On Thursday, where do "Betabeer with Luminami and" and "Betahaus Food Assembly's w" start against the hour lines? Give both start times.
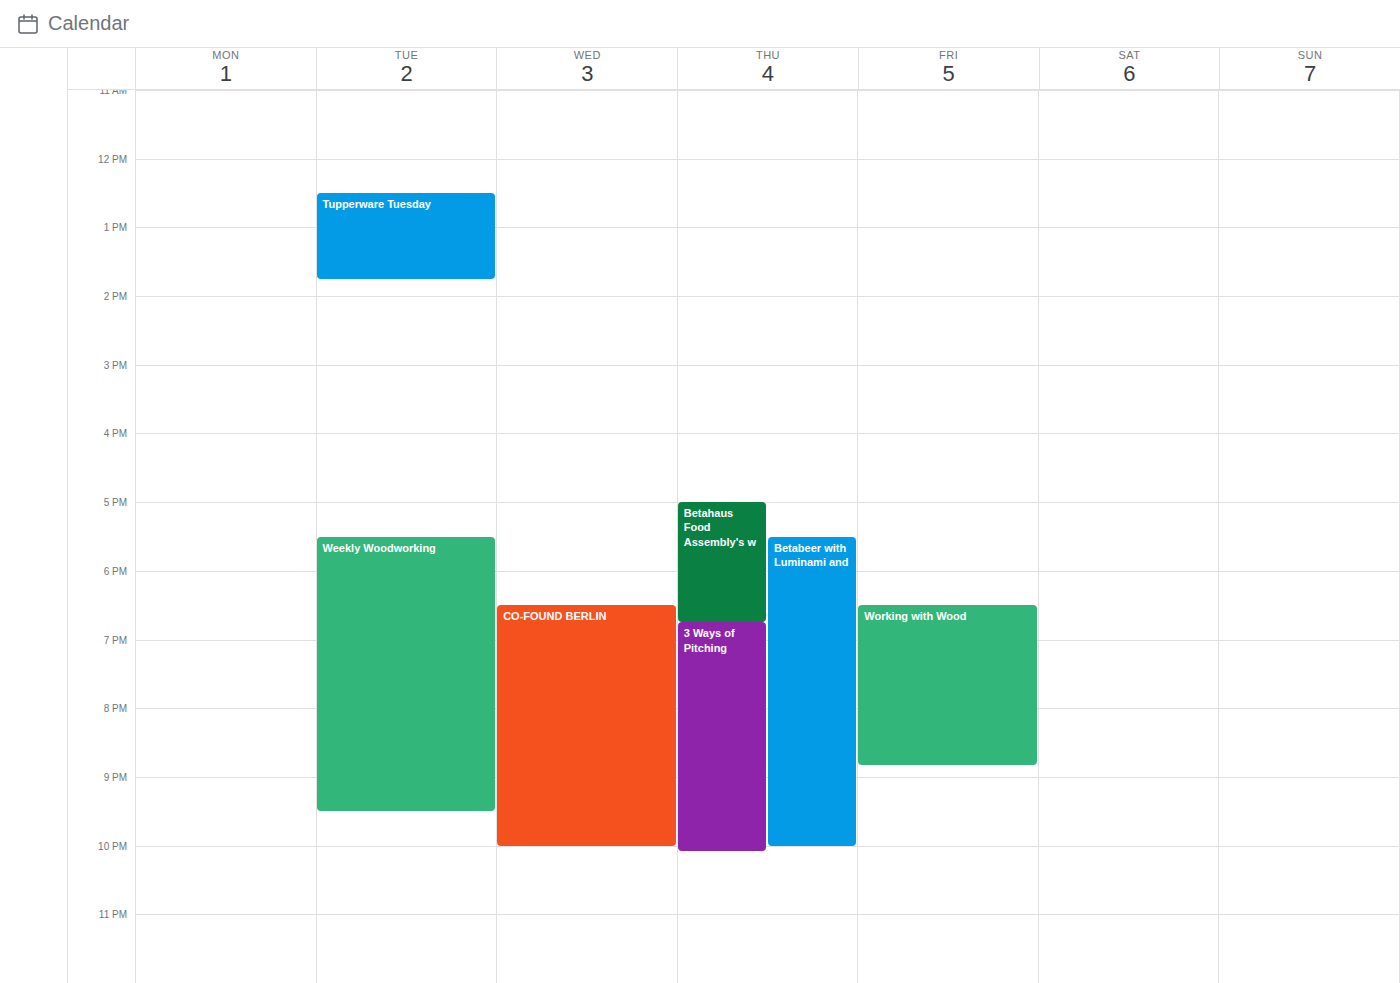
"Betabeer with Luminami and": 5:30 PM, halfway between the 5 PM and 6 PM lines. "Betahaus Food Assembly's w": 5:00 PM, exactly on the 5 PM line.